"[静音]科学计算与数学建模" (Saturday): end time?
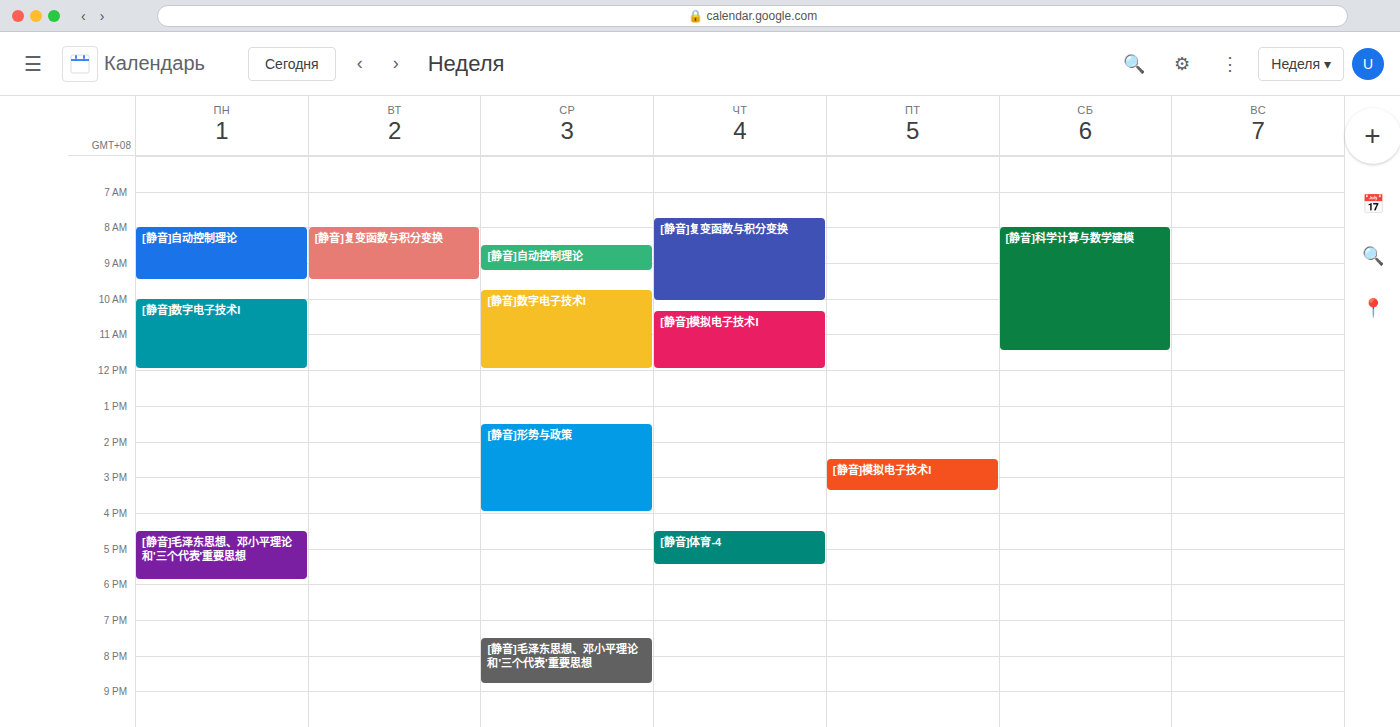
11:30 AM